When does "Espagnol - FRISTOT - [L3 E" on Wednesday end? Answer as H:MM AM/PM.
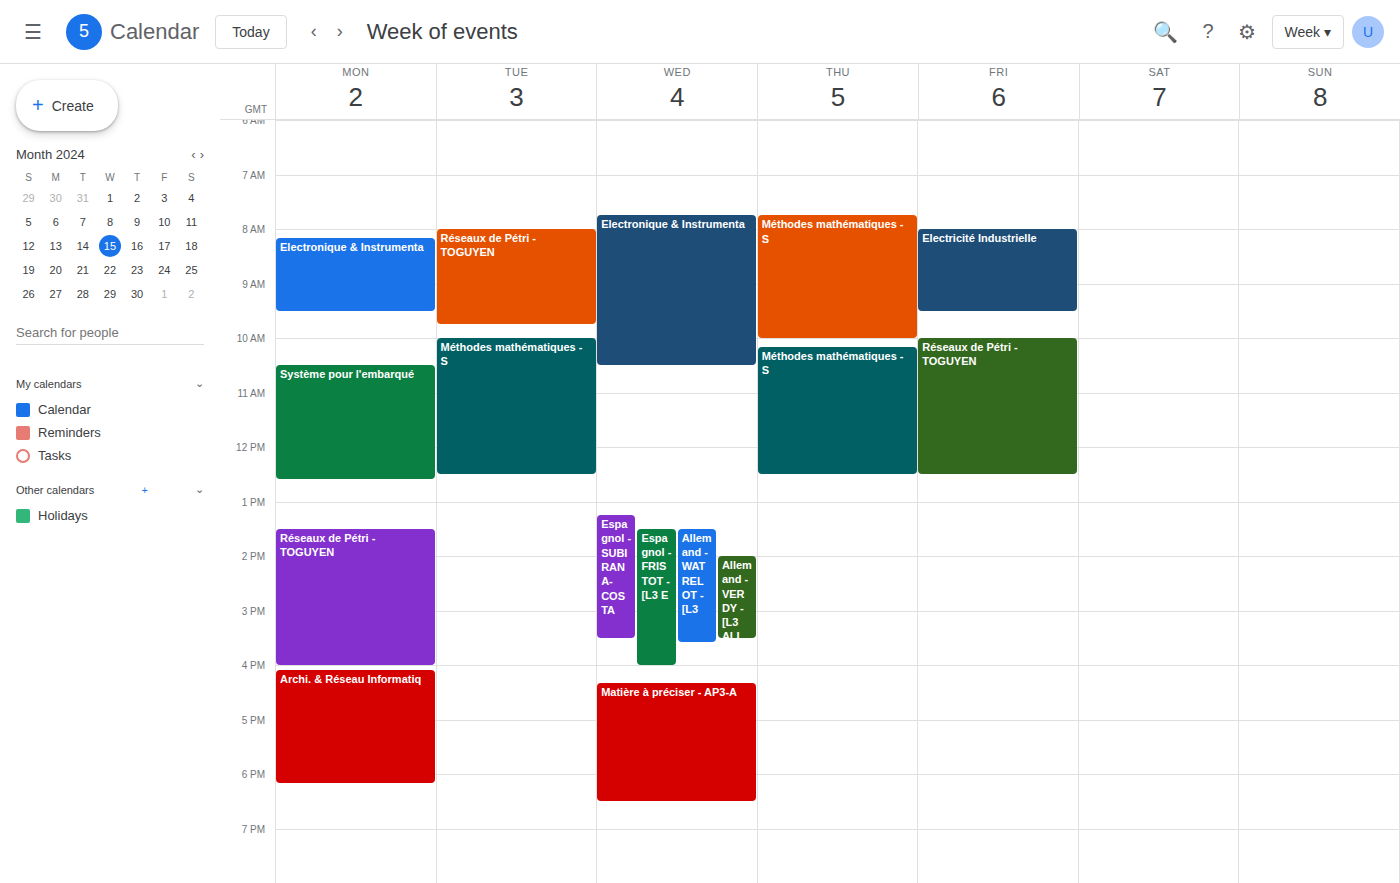
4:00 PM